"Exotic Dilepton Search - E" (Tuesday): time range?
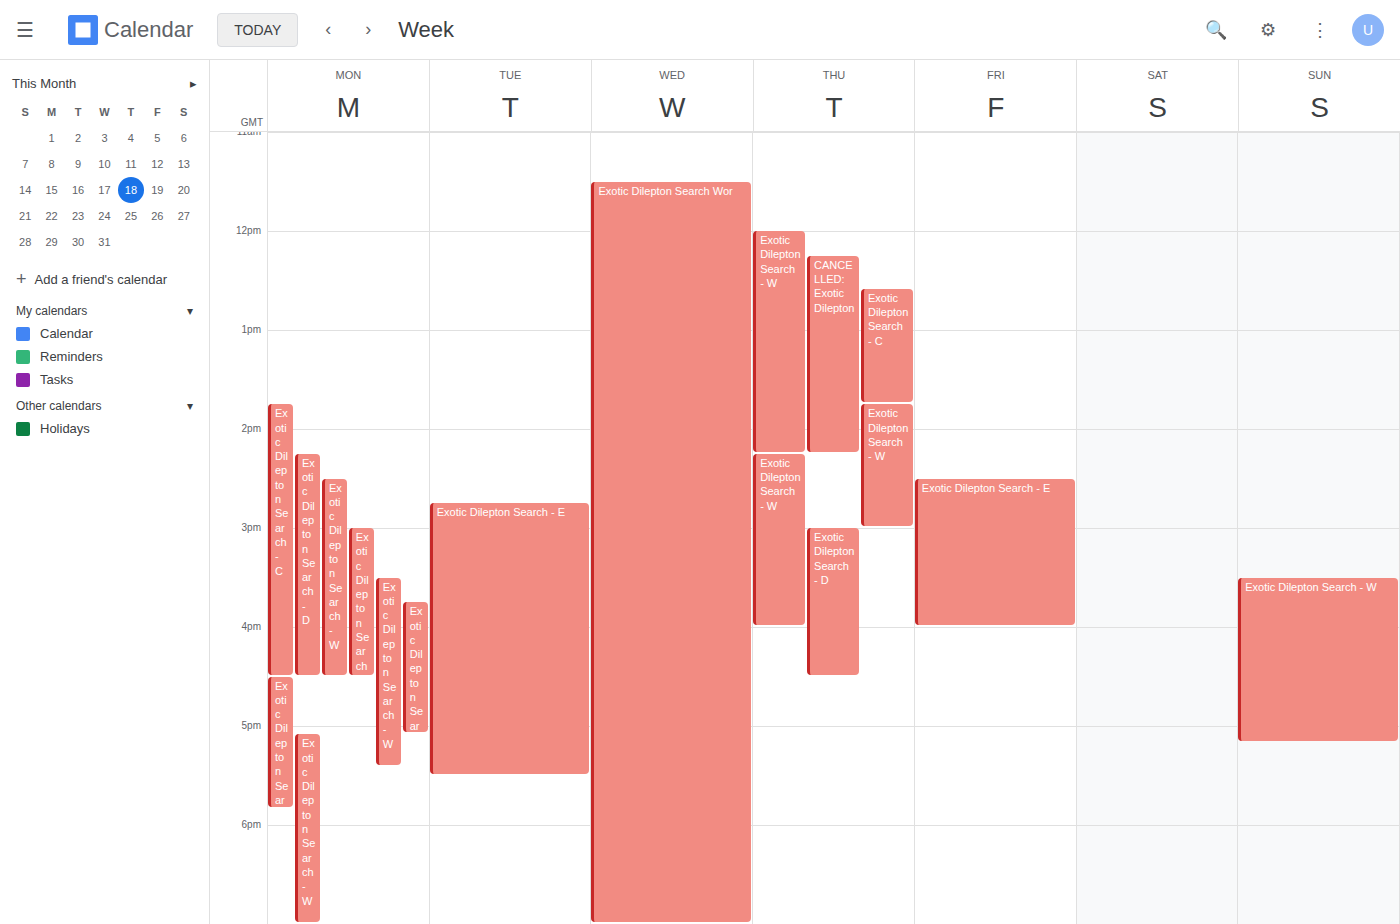
2:45 PM to 5:30 PM